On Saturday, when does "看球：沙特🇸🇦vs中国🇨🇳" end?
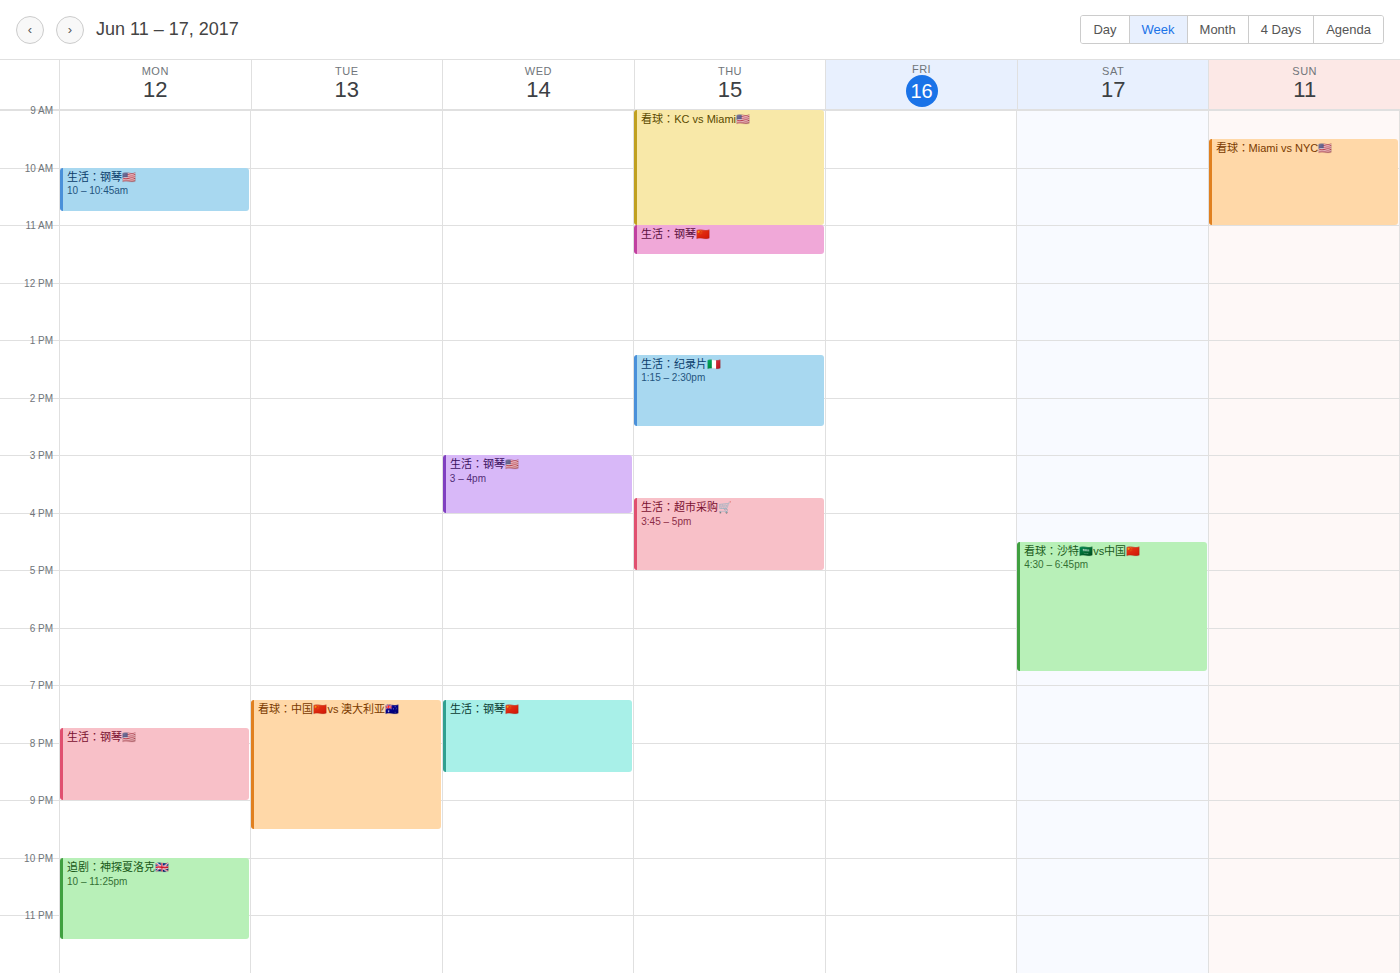
18:45